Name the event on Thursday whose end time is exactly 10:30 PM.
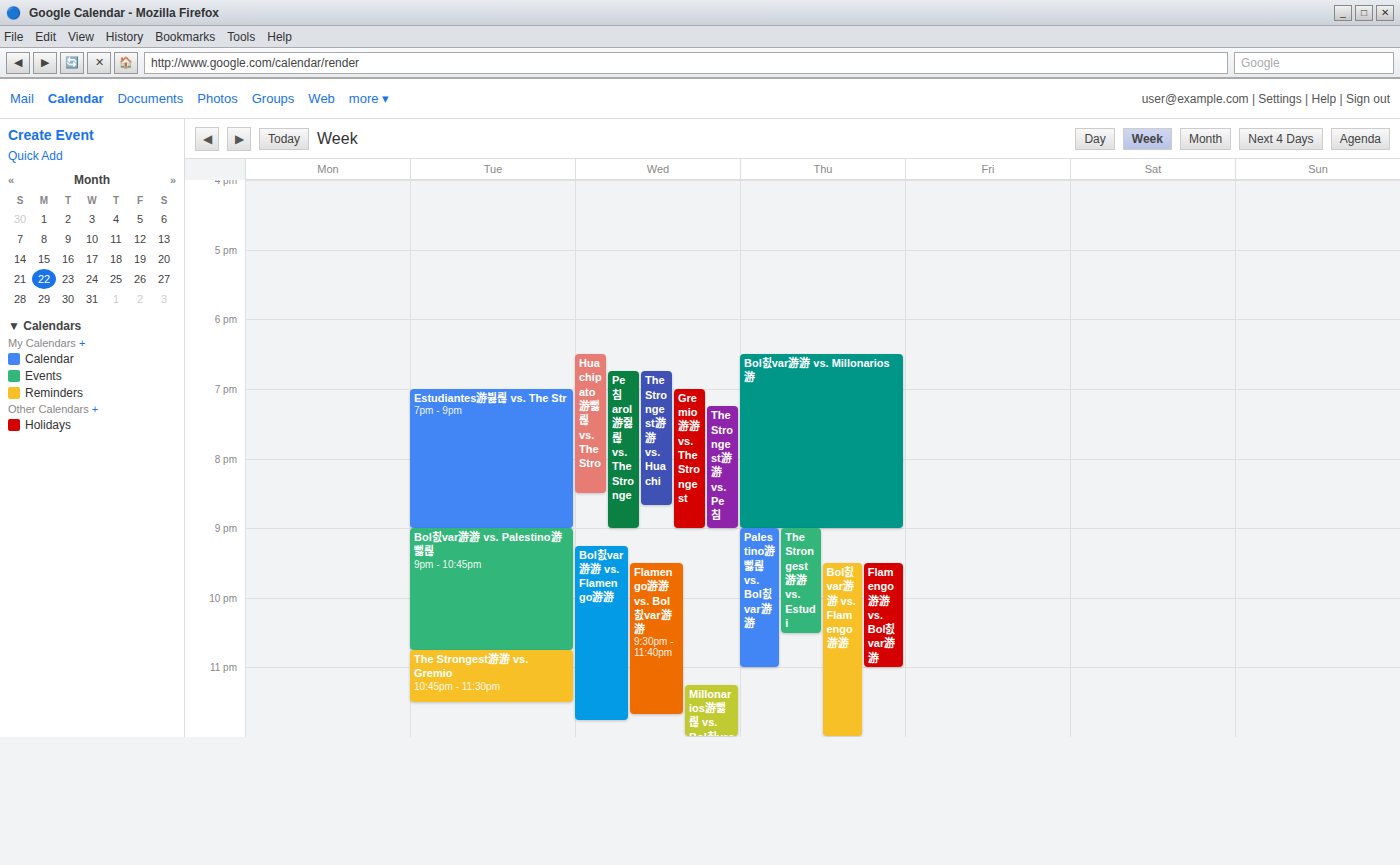
"The Strongest游游 vs. Estudi"